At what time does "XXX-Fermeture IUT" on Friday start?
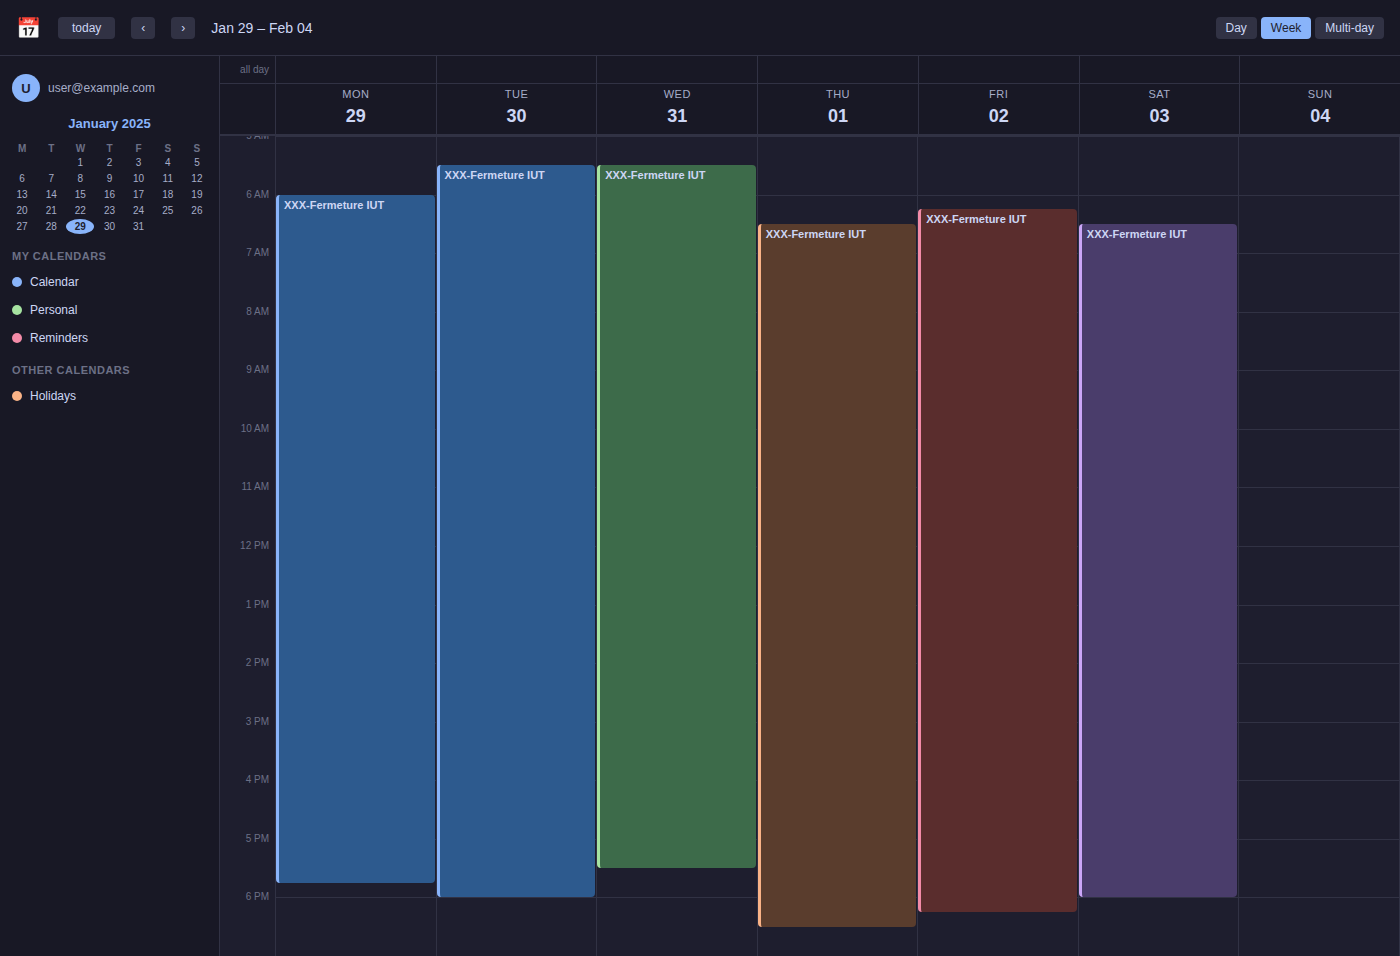
06:15